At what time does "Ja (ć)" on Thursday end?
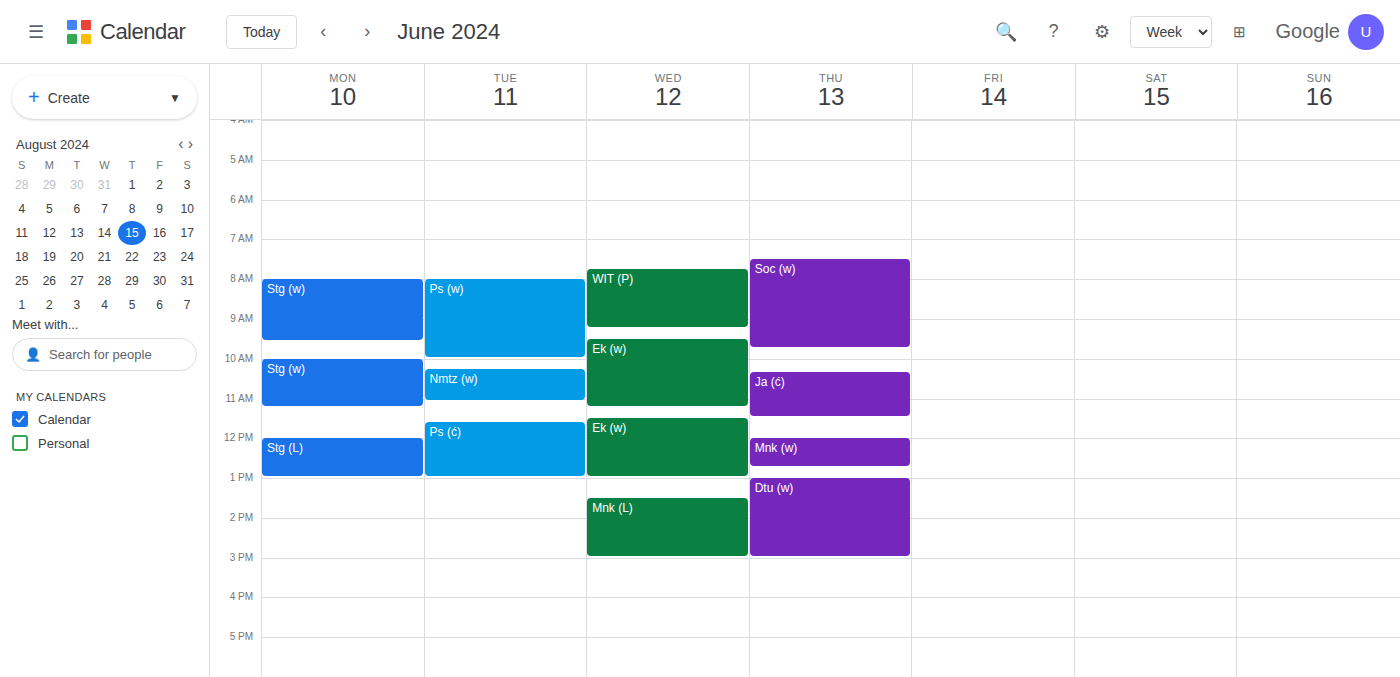
11:30 AM